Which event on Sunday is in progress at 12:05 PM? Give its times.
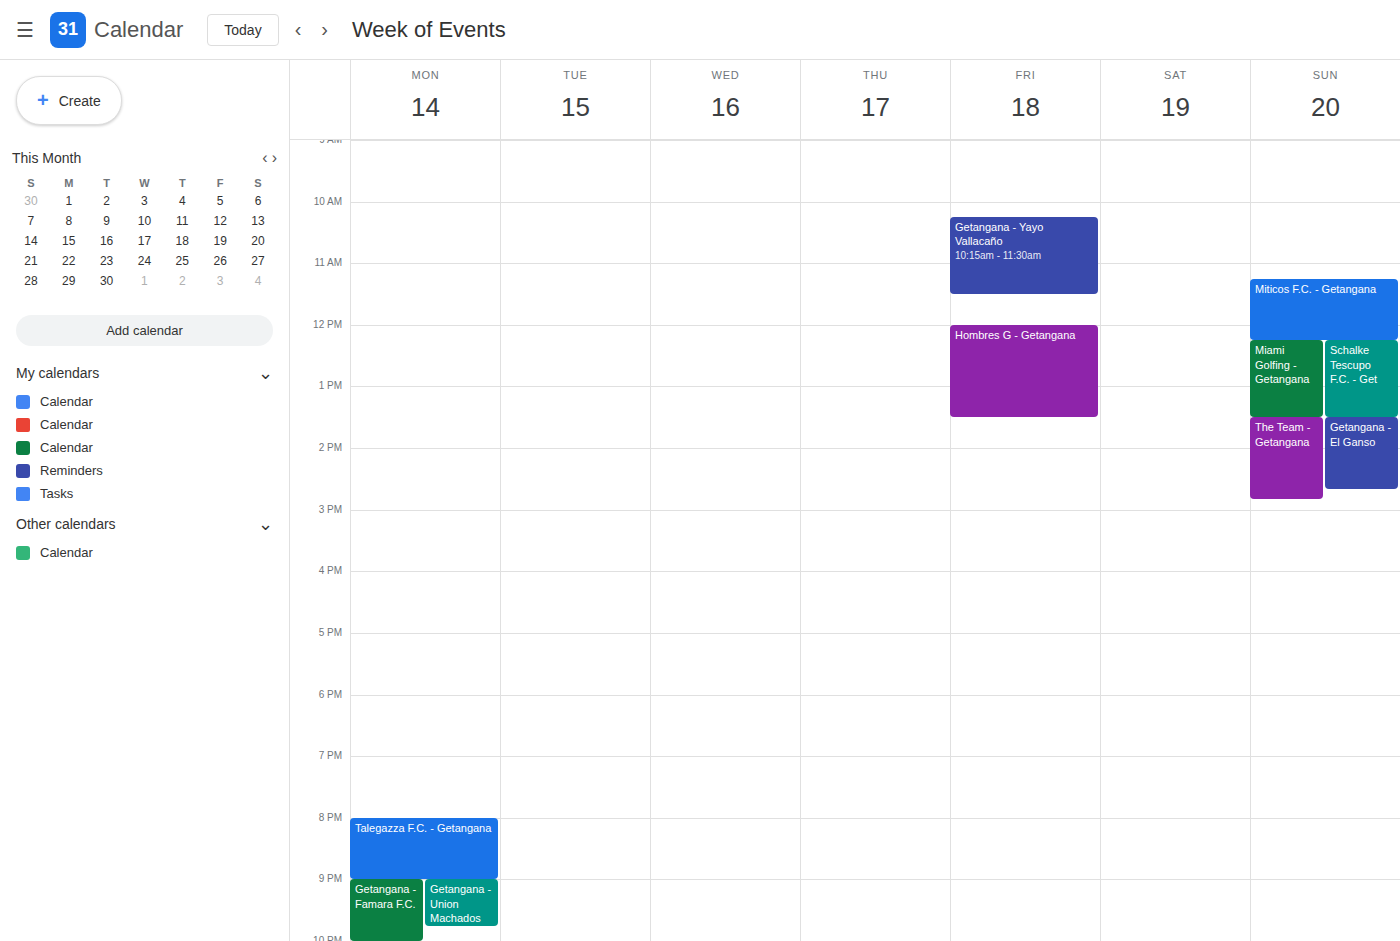
"Miticos F.C. - Getangana", 11:15 AM to 12:15 PM